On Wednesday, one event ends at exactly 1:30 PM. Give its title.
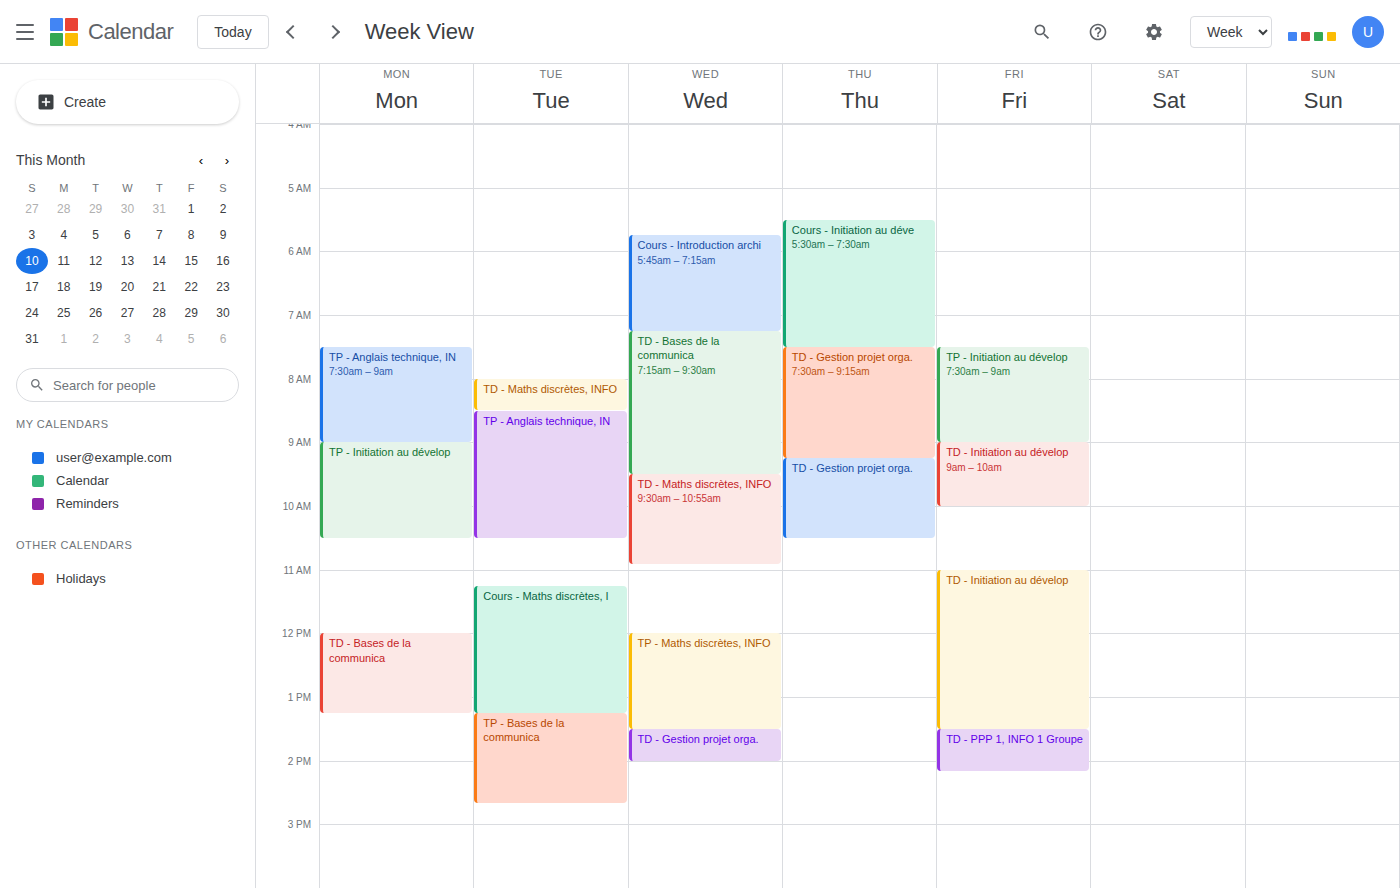
"TP - Maths discrètes, INFO"